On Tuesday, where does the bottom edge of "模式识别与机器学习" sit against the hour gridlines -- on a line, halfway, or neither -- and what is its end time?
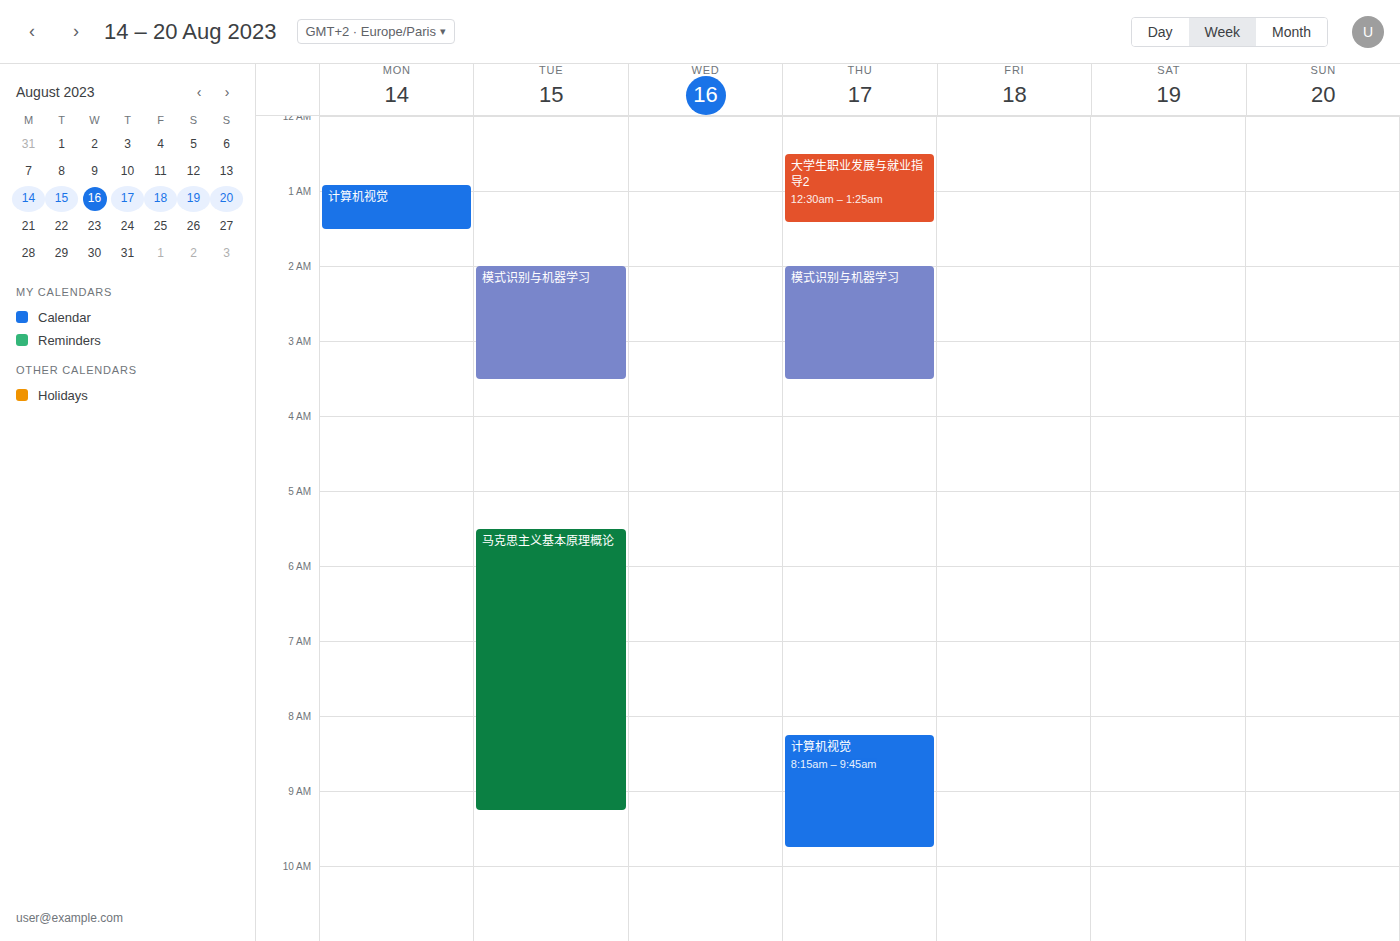
3:30 AM -- halfway between the 3 AM and 4 AM lines.